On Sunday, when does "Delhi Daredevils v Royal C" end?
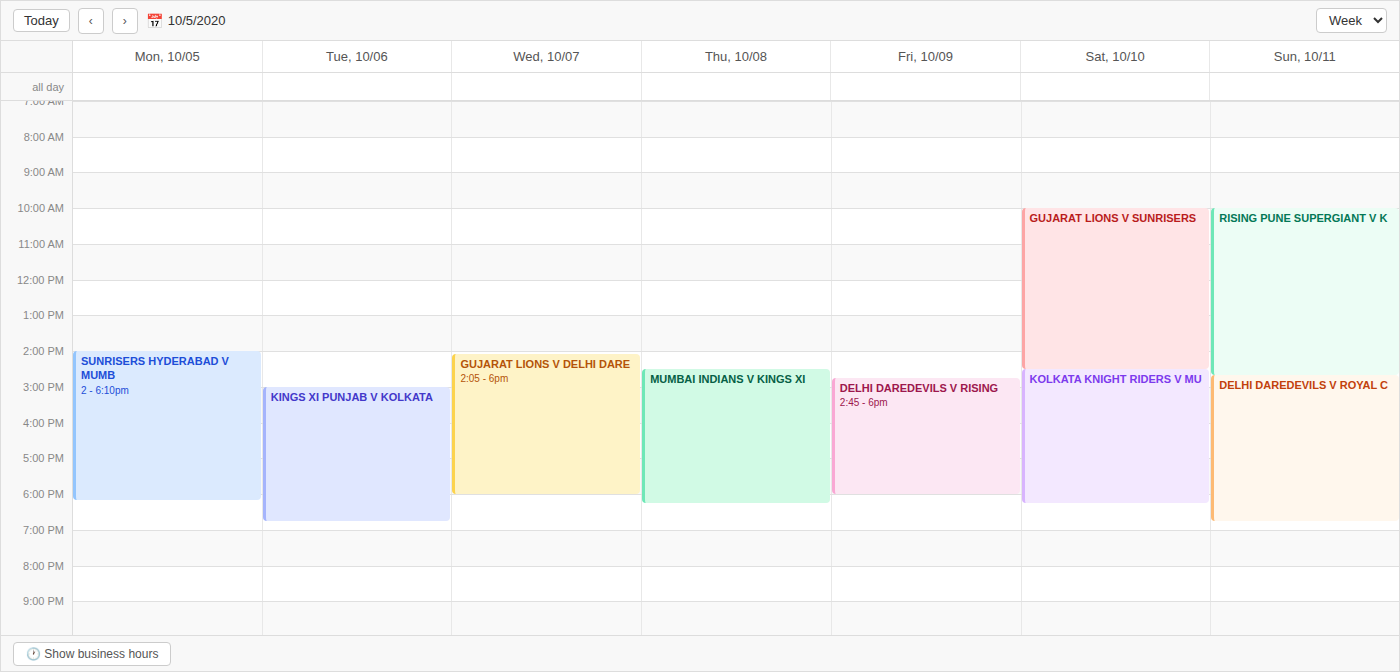
6:45 PM